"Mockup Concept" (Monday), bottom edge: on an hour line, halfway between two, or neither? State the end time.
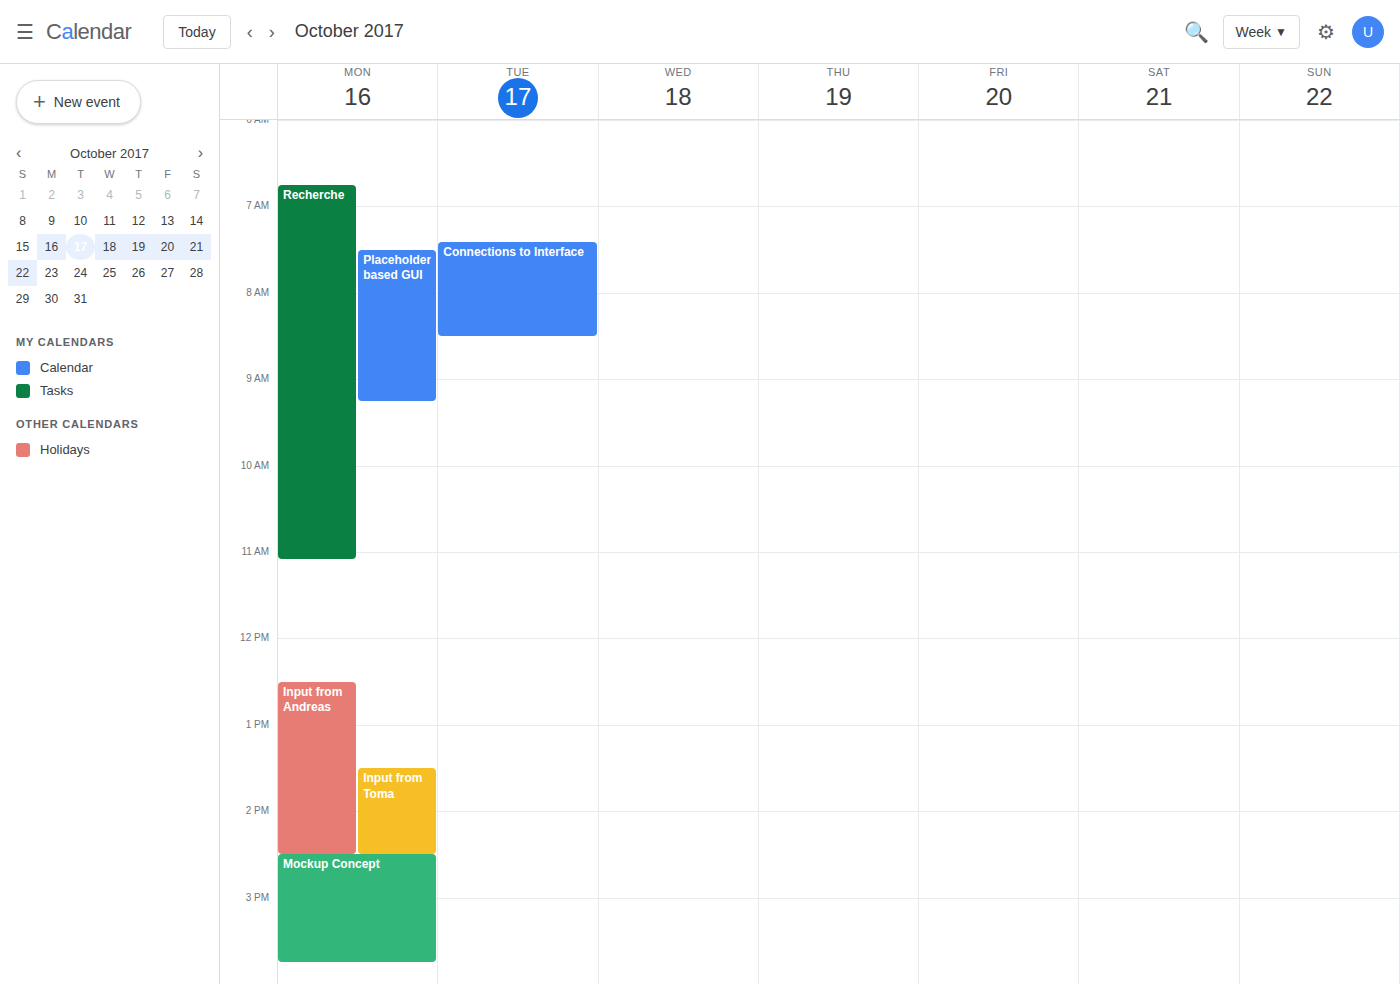
3:45 PM -- neither: three quarters of the way from the 3 PM line to the 4 PM line.